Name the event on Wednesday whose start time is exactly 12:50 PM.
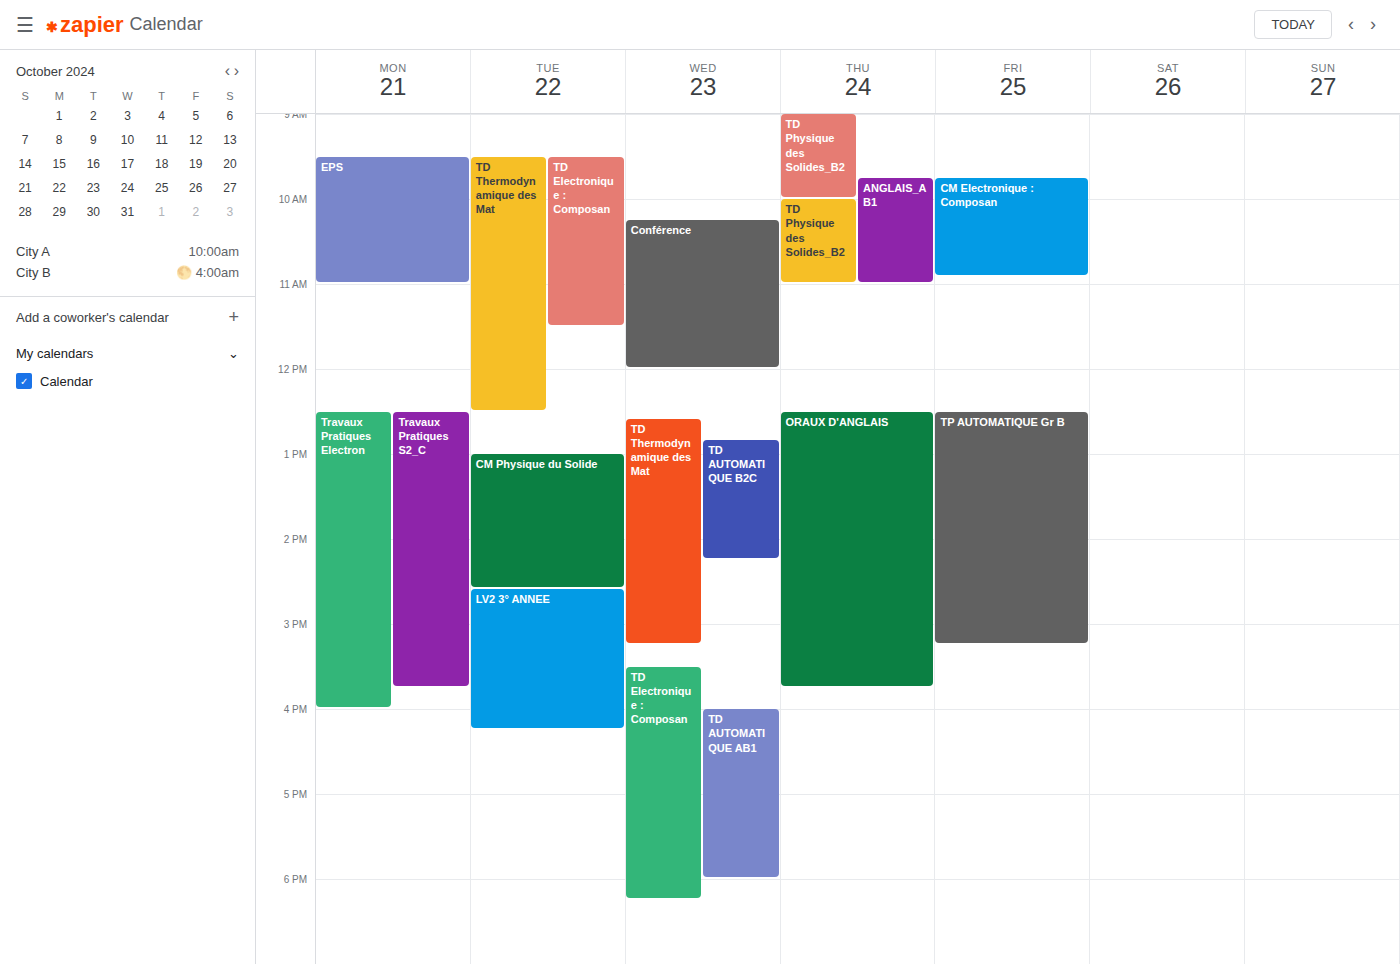
"TD AUTOMATIQUE B2C"